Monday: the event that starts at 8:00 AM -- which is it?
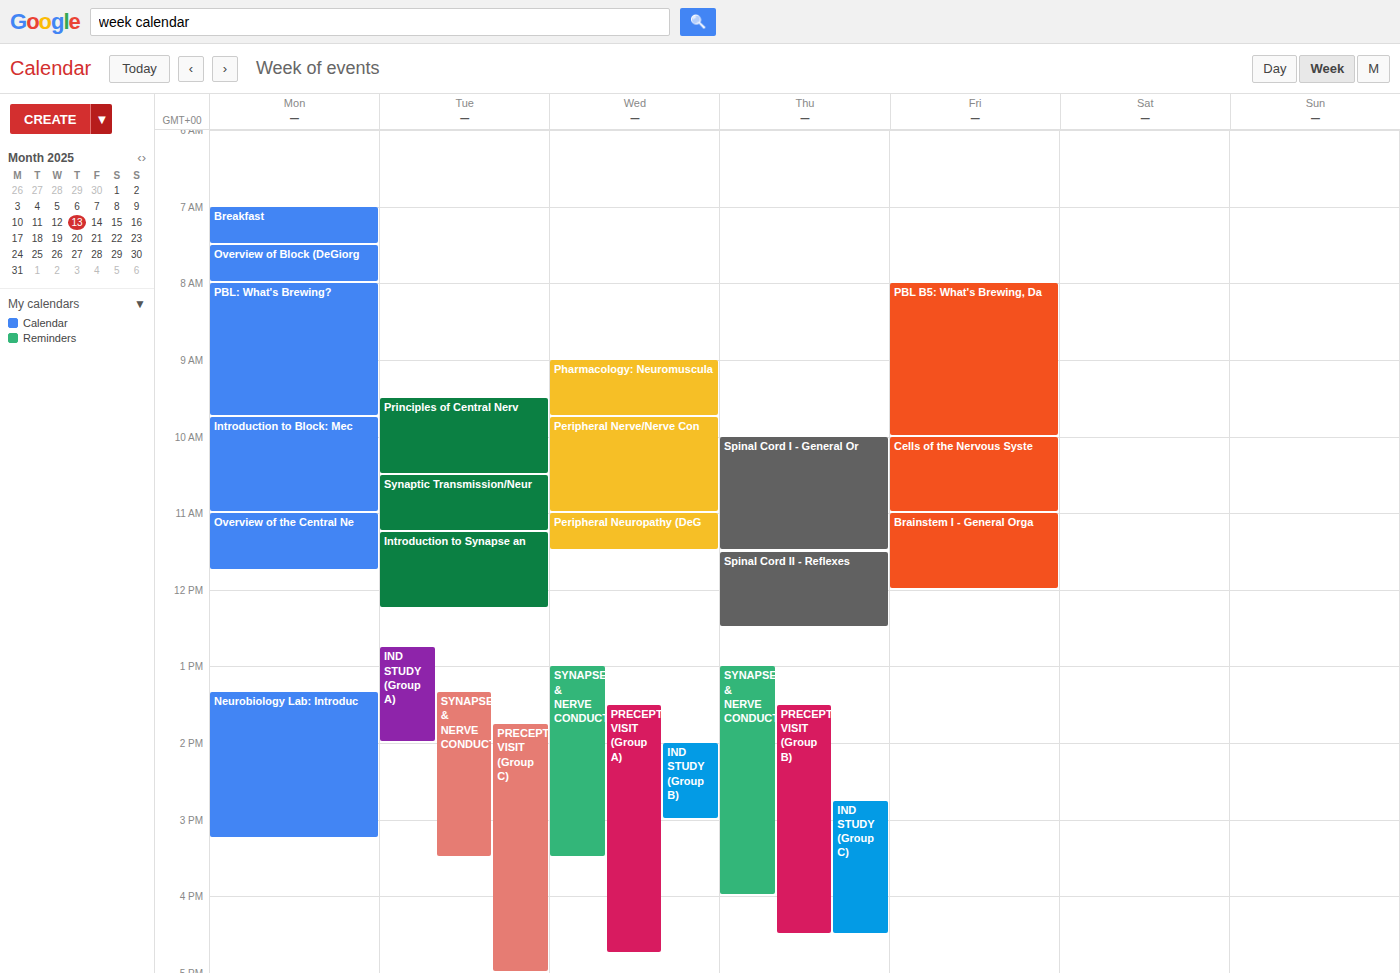
"PBL: What's Brewing?"